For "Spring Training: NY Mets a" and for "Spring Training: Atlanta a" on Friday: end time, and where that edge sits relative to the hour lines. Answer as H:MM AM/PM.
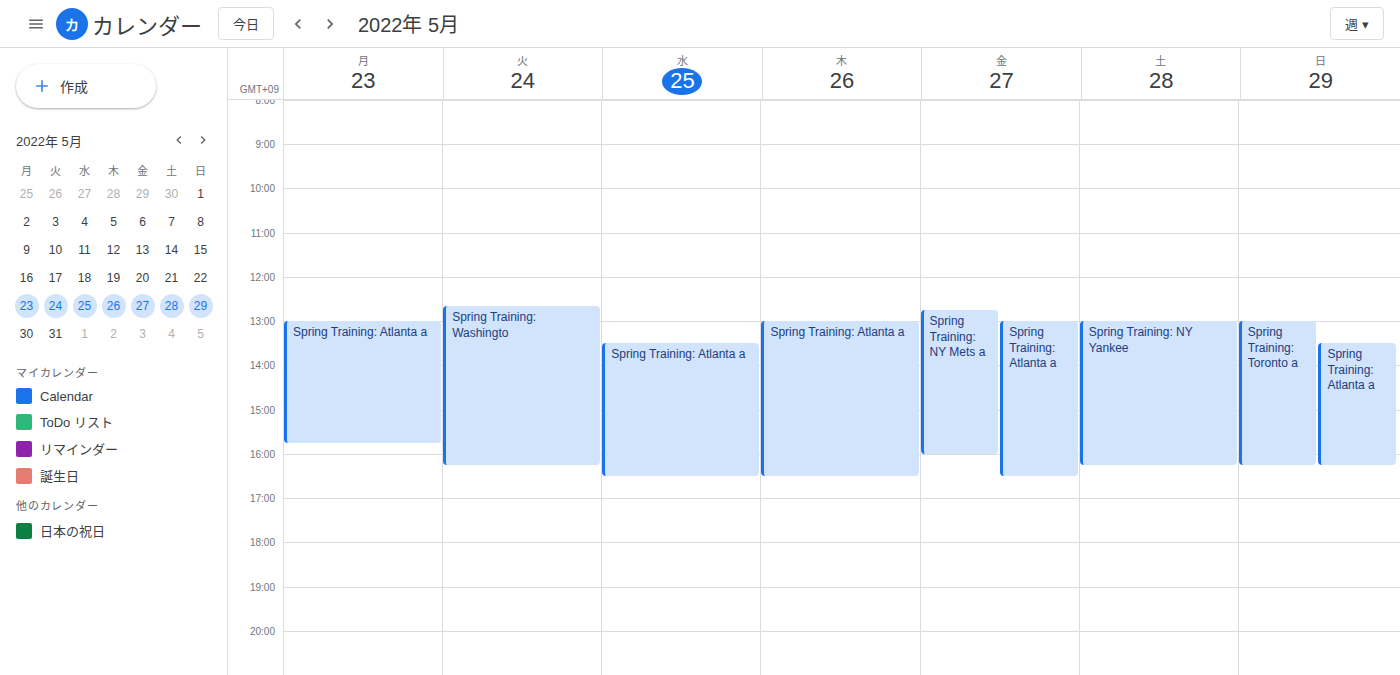
"Spring Training: NY Mets a": 4:00 PM, exactly on the 4 PM line. "Spring Training: Atlanta a": 4:30 PM, halfway between the 4 PM and 5 PM lines.